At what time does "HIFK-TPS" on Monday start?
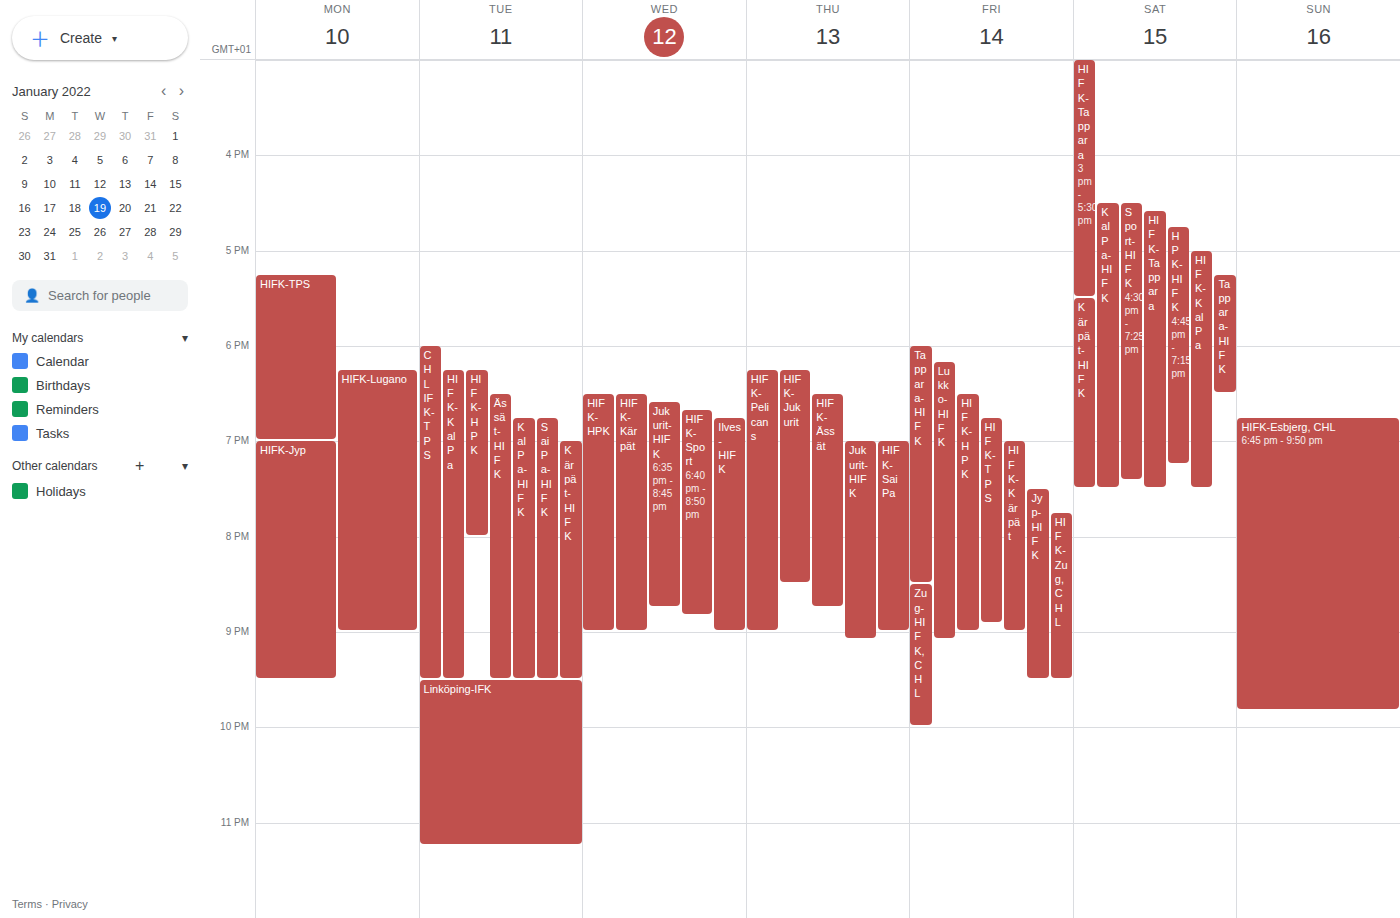
5:15 PM